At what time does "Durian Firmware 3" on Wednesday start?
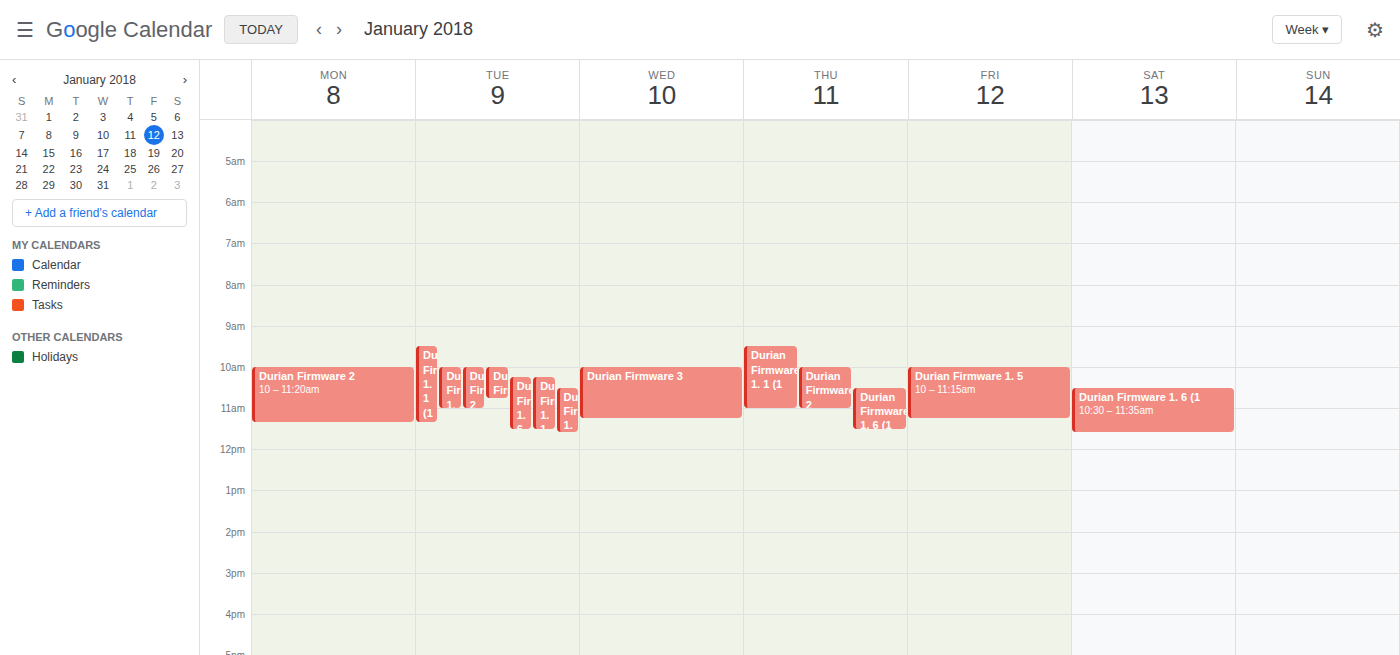
10:00